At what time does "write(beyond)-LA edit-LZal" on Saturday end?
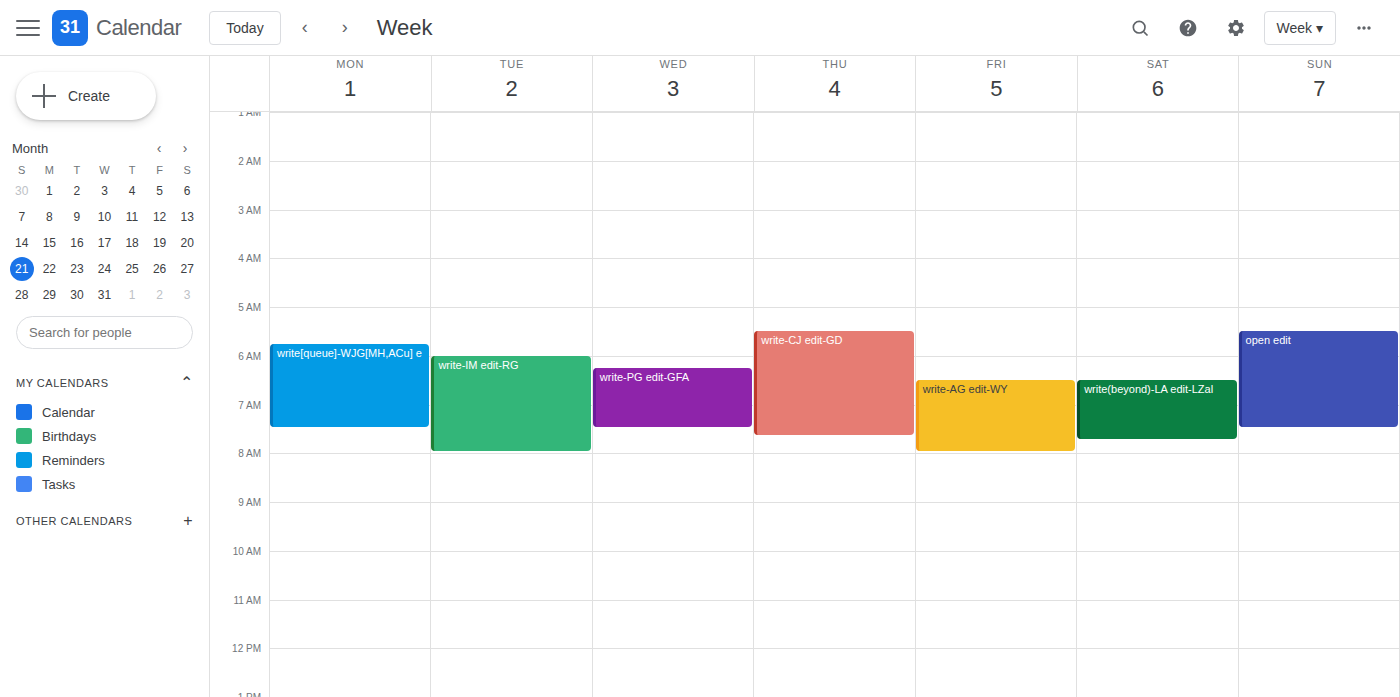
7:45 AM